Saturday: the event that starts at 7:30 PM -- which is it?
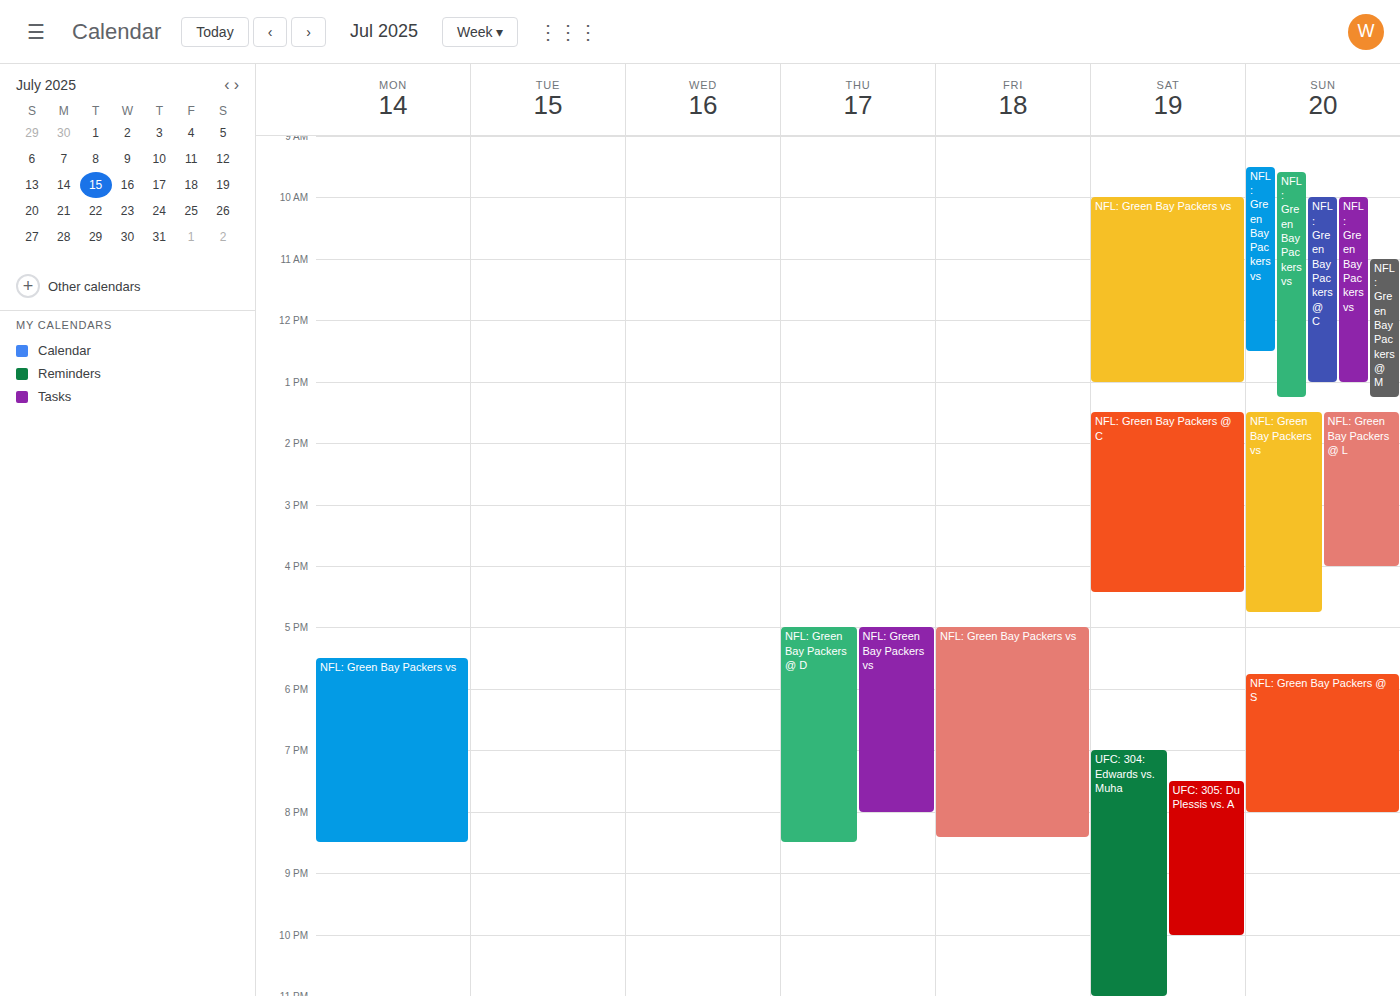
"UFC: 305: Du Plessis vs. A"